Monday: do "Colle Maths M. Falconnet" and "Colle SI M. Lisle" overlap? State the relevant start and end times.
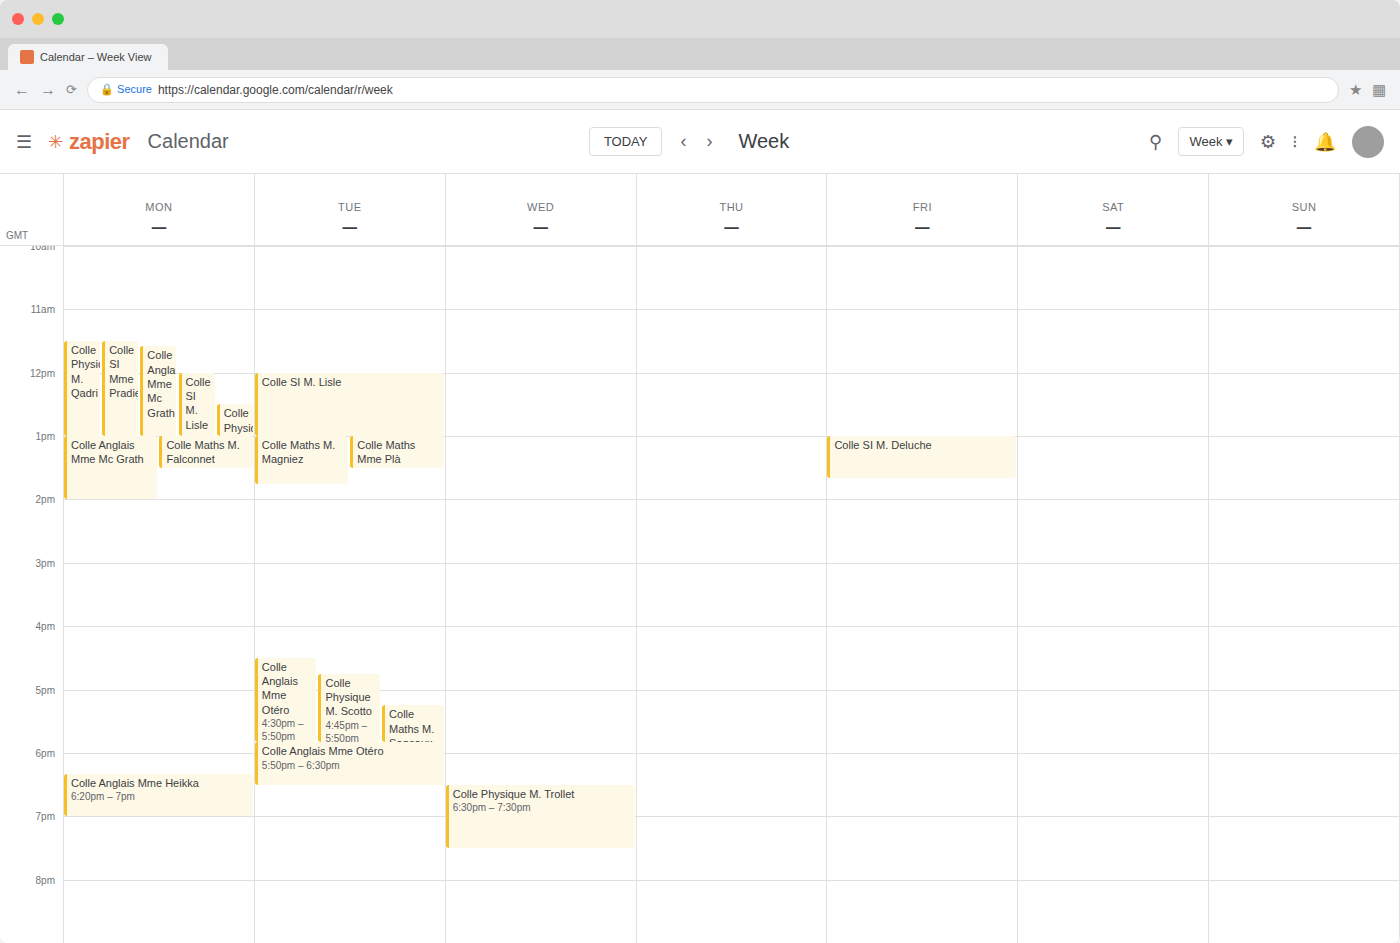
"Colle SI M. Lisle" ends at 1:00 PM, exactly when "Colle Maths M. Falconnet" starts -- they touch but do not overlap.